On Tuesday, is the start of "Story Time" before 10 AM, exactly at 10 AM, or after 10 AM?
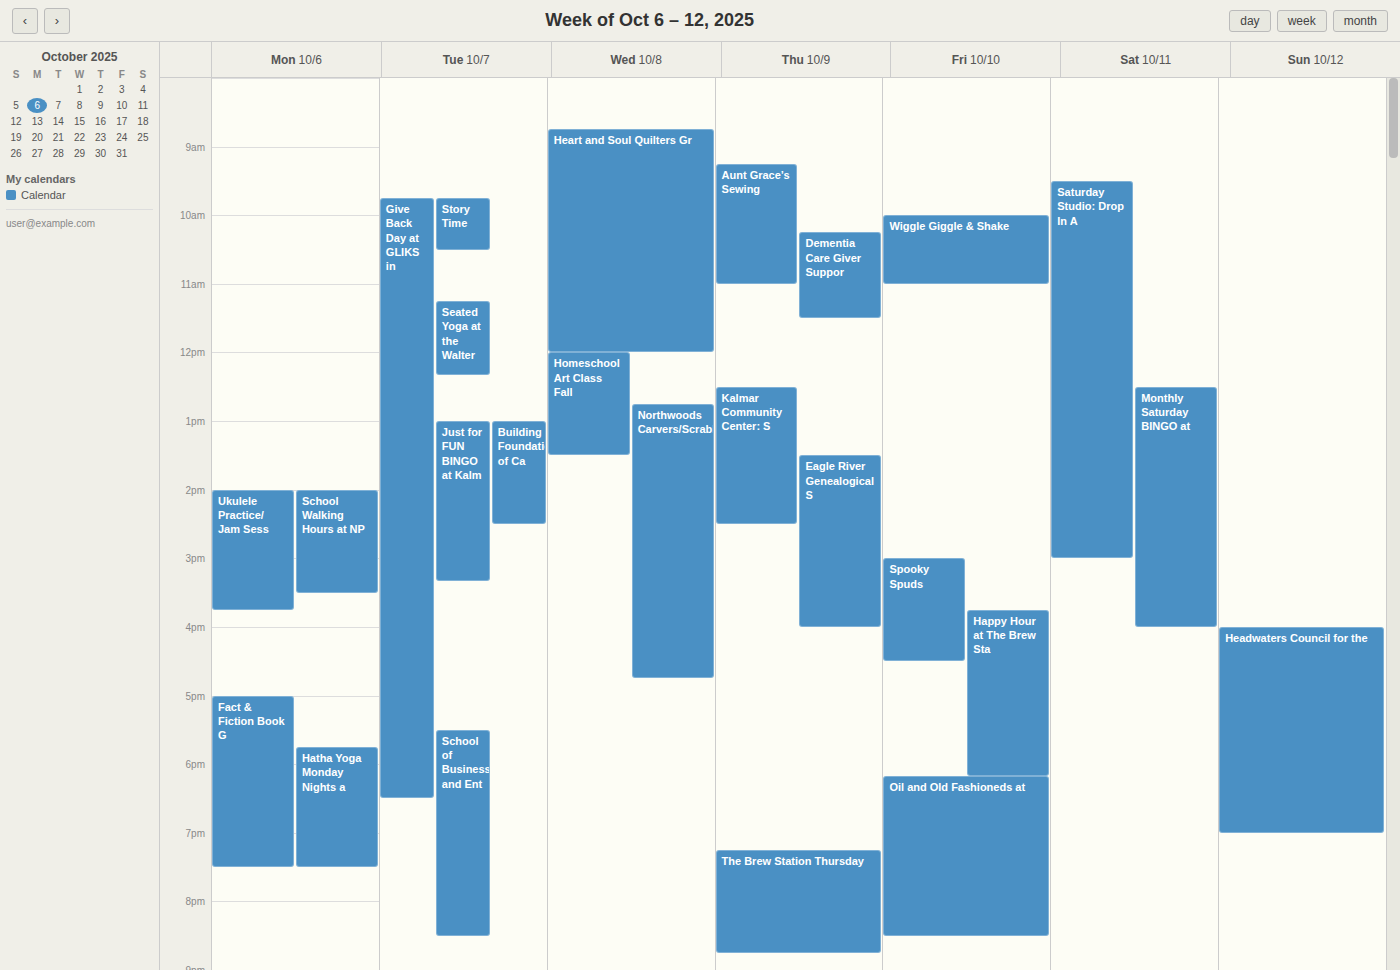
9:45 AM -- before 10 AM, 15 minutes above the 10 AM line.